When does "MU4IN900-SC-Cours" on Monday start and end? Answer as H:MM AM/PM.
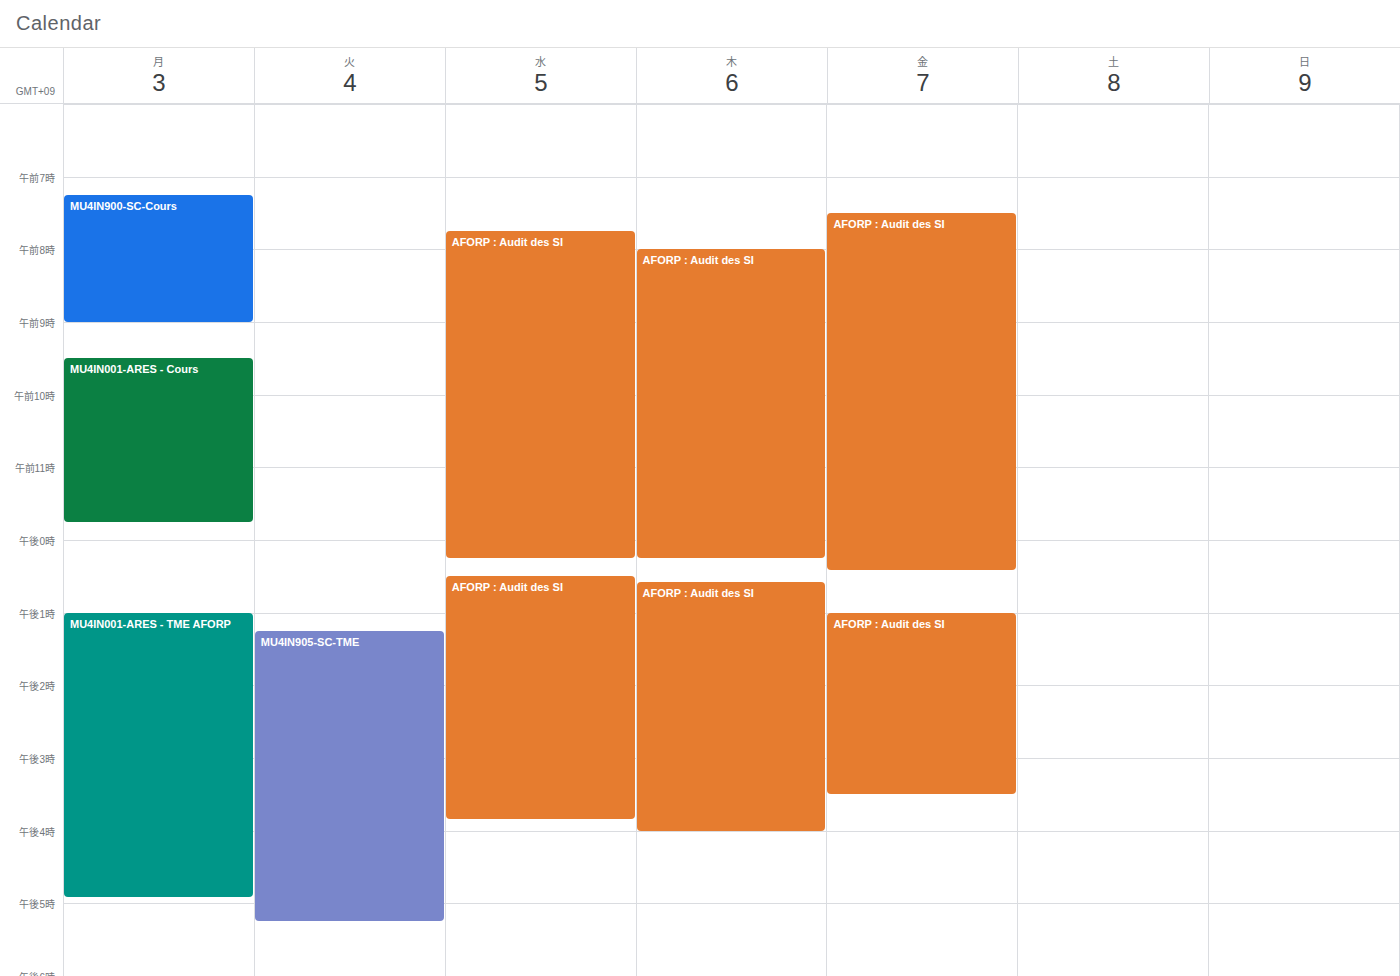
7:15 AM to 9:00 AM